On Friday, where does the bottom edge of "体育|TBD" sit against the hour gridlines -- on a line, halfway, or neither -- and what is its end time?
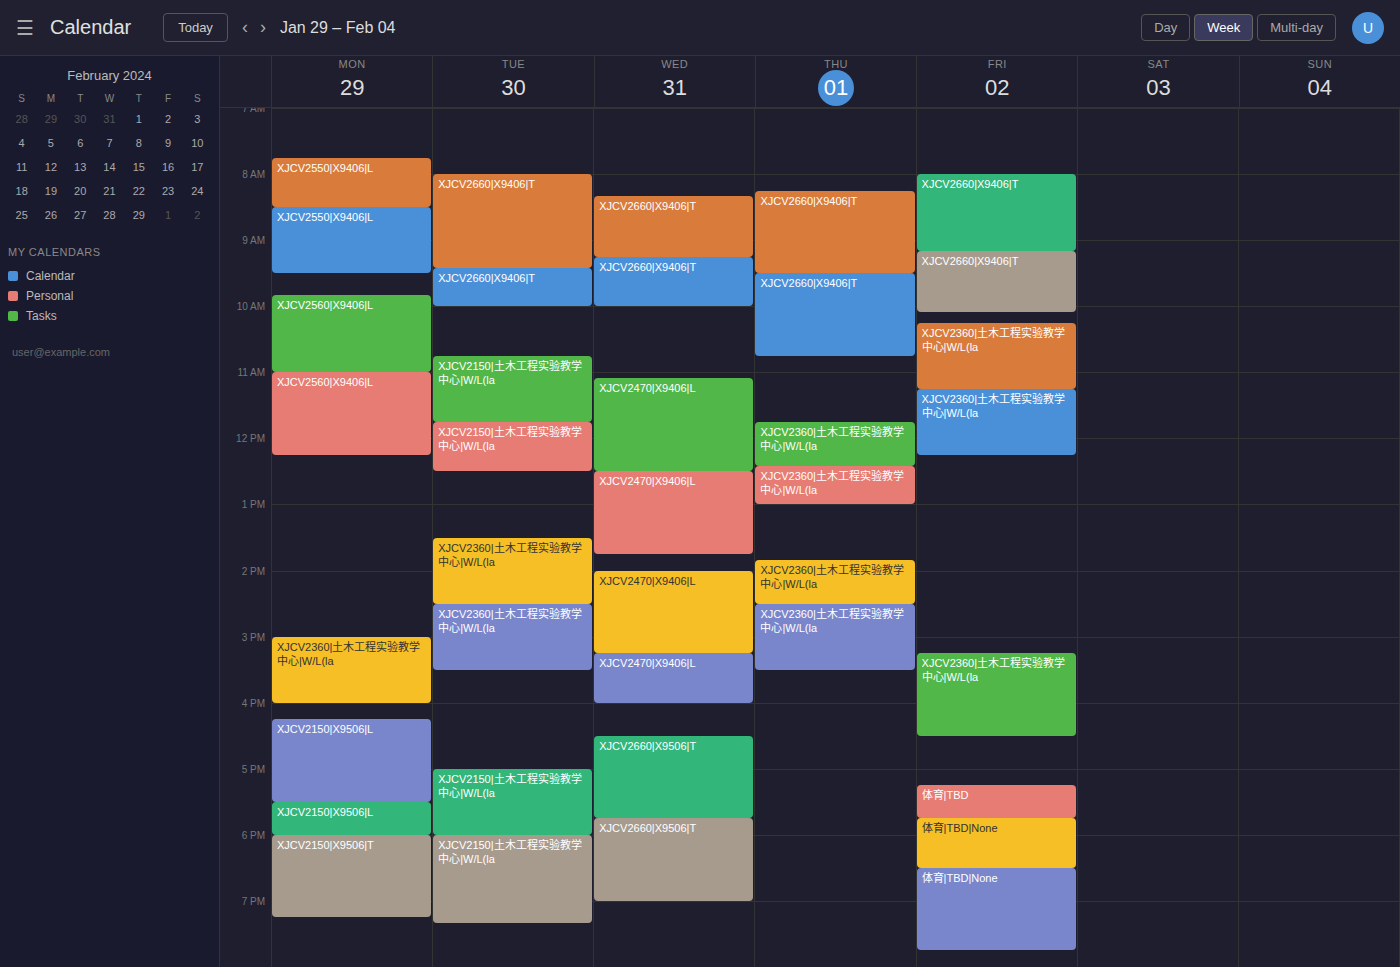
17:45 -- neither: three quarters of the way from the 17:00 line to the 18:00 line.